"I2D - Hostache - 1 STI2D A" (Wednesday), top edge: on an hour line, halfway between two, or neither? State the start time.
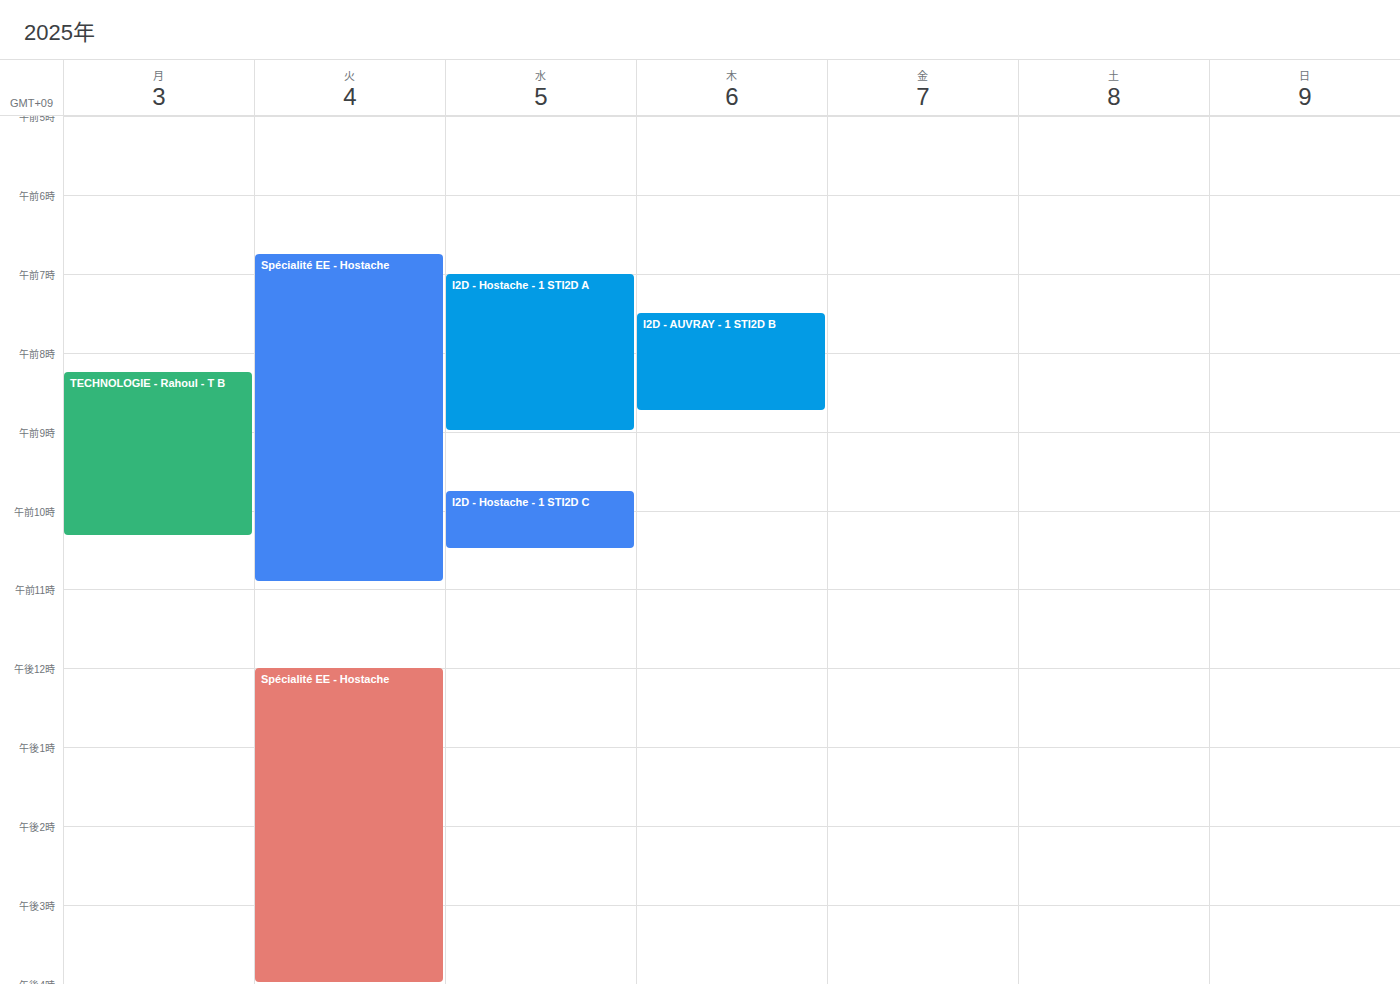
07:00 -- exactly on the 07:00 line.